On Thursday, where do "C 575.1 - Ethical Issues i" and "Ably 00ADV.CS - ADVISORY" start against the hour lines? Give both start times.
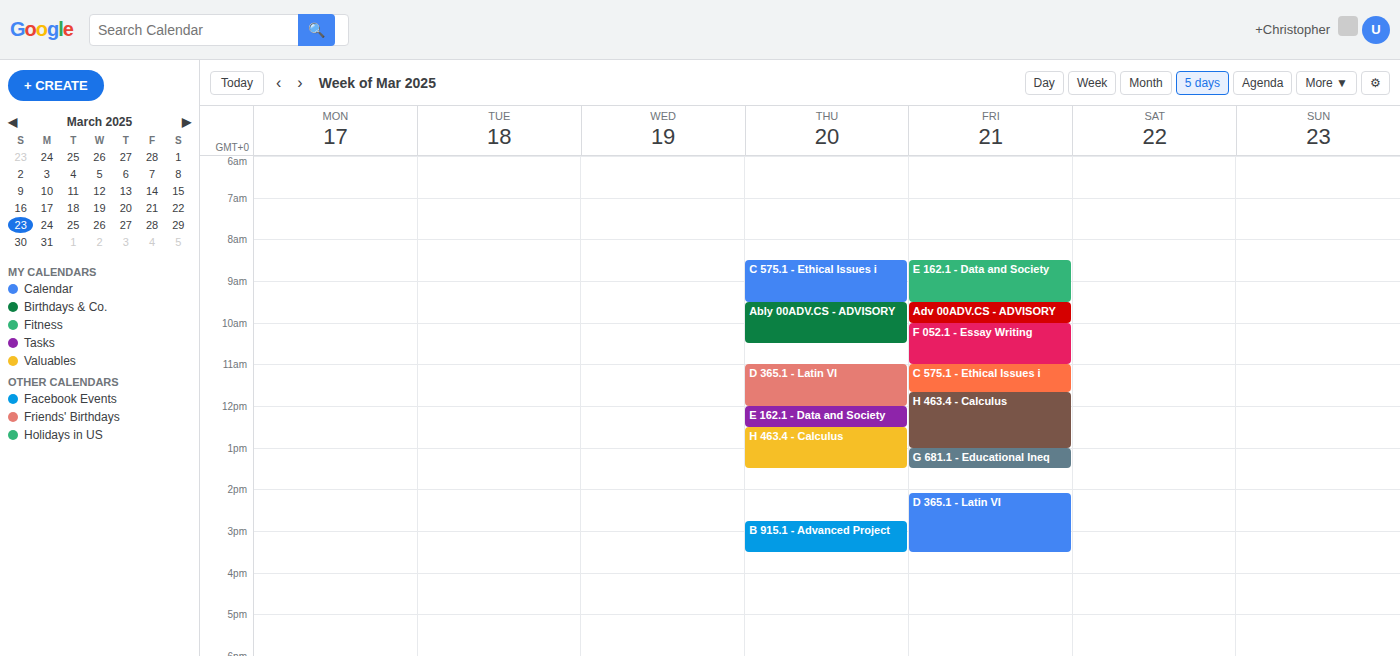
"C 575.1 - Ethical Issues i": 8:30 AM, halfway between the 8 AM and 9 AM lines. "Ably 00ADV.CS - ADVISORY": 9:30 AM, halfway between the 9 AM and 10 AM lines.